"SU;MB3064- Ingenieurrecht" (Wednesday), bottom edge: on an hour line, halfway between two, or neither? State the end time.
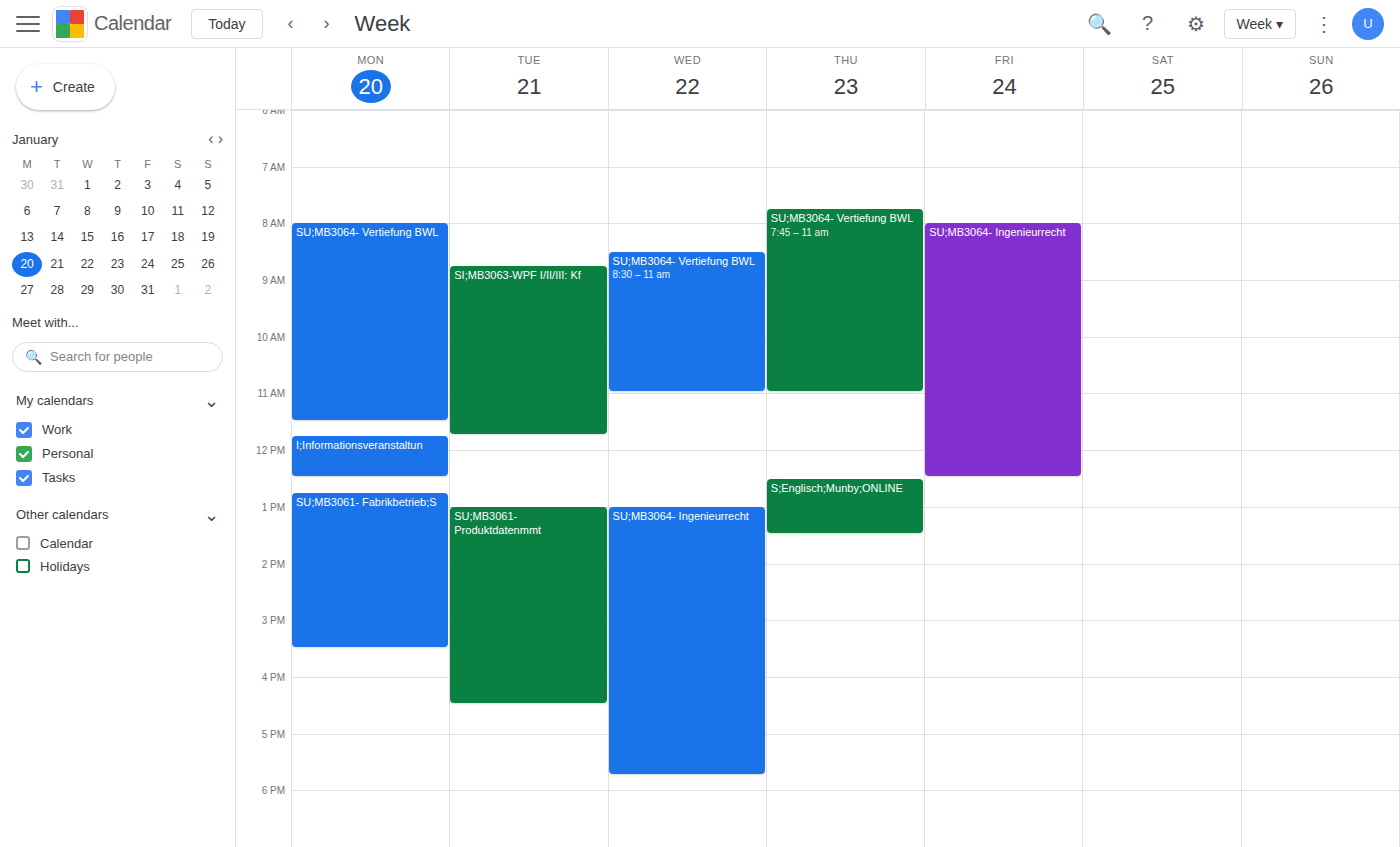
5:45 PM -- neither: three quarters of the way from the 5 PM line to the 6 PM line.